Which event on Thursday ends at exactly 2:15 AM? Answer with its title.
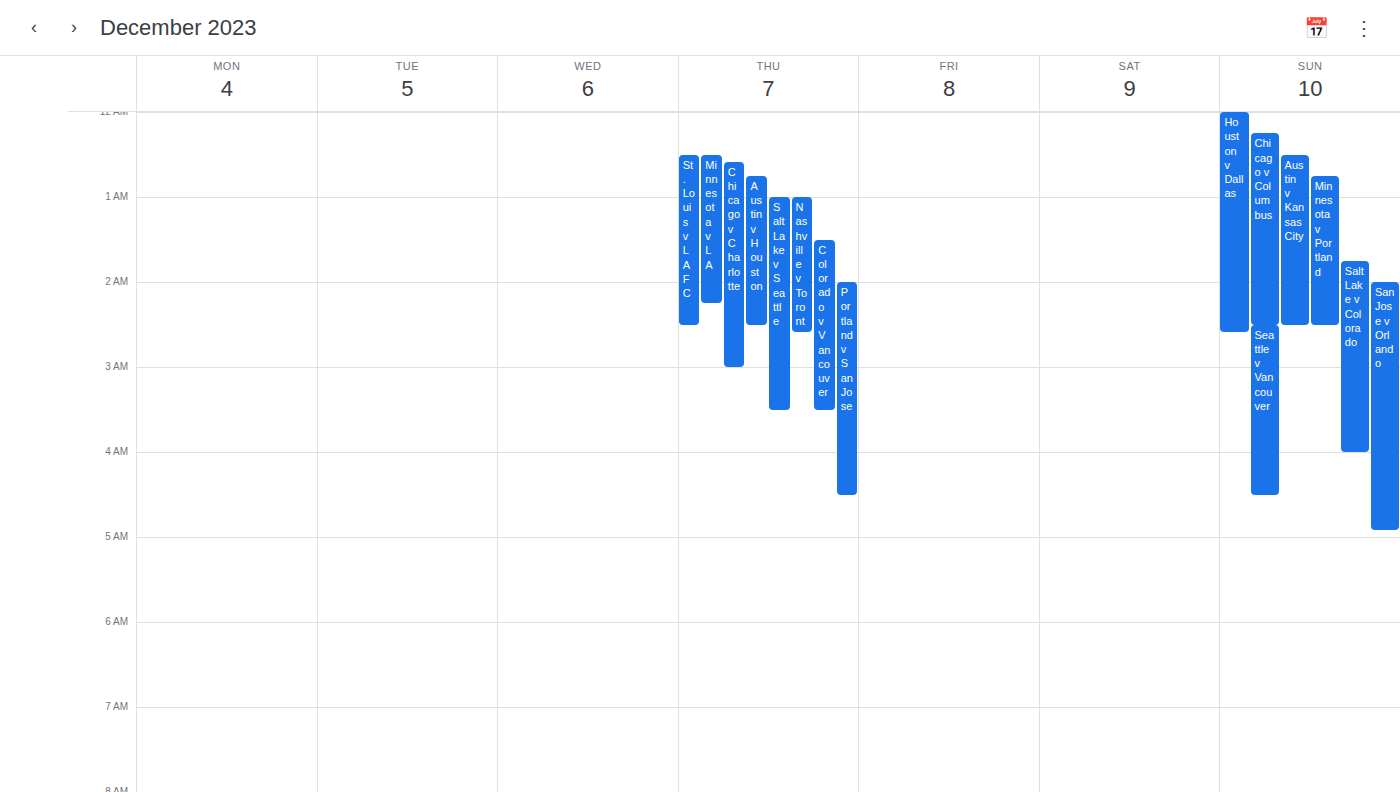
"Minnesota v LA"